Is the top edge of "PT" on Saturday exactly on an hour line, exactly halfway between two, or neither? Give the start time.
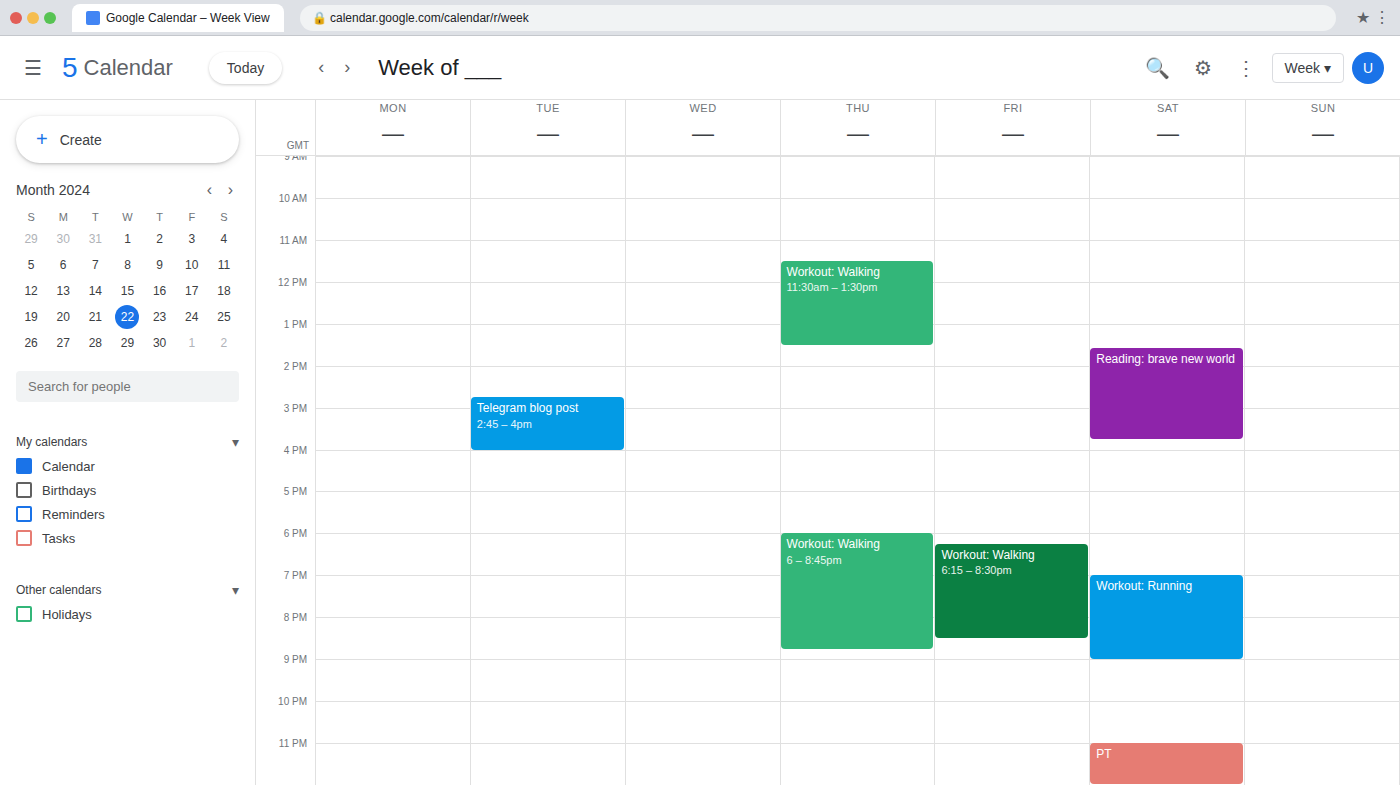
11:00 PM -- exactly on the 11 PM line.